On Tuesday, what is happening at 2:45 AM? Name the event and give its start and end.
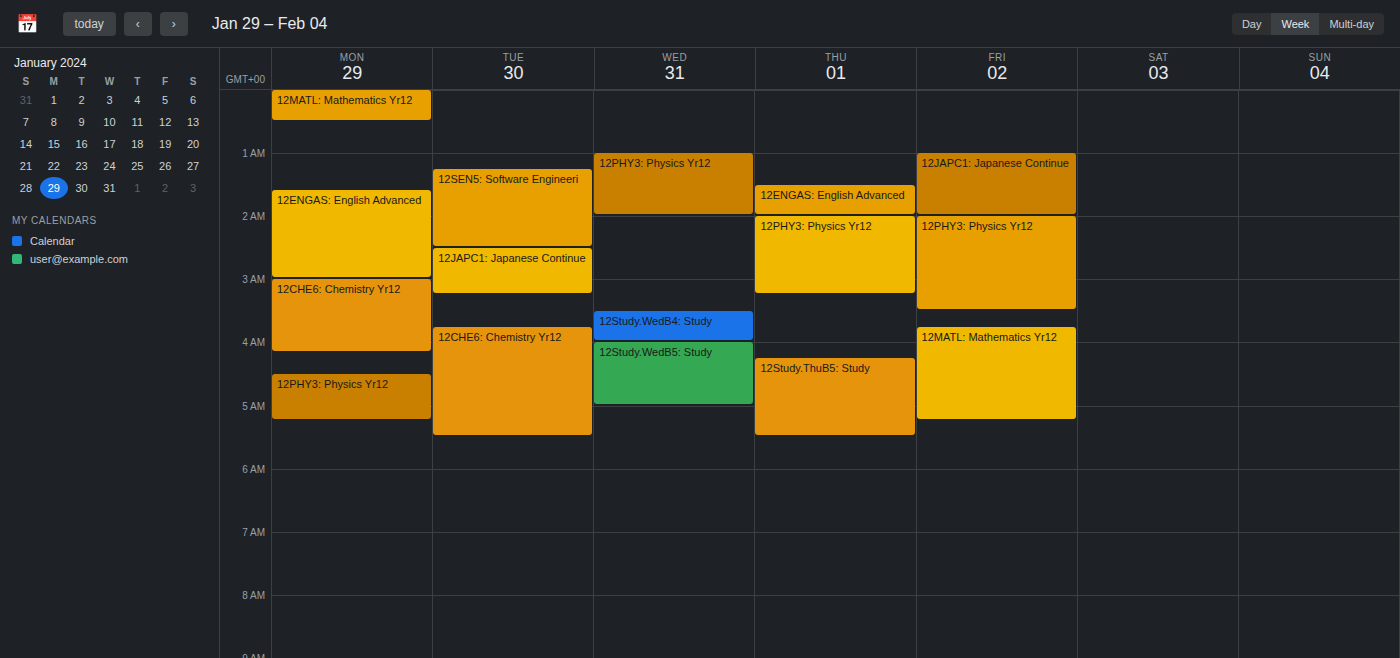
"12JAPC1: Japanese Continue", 2:30 AM to 3:15 AM